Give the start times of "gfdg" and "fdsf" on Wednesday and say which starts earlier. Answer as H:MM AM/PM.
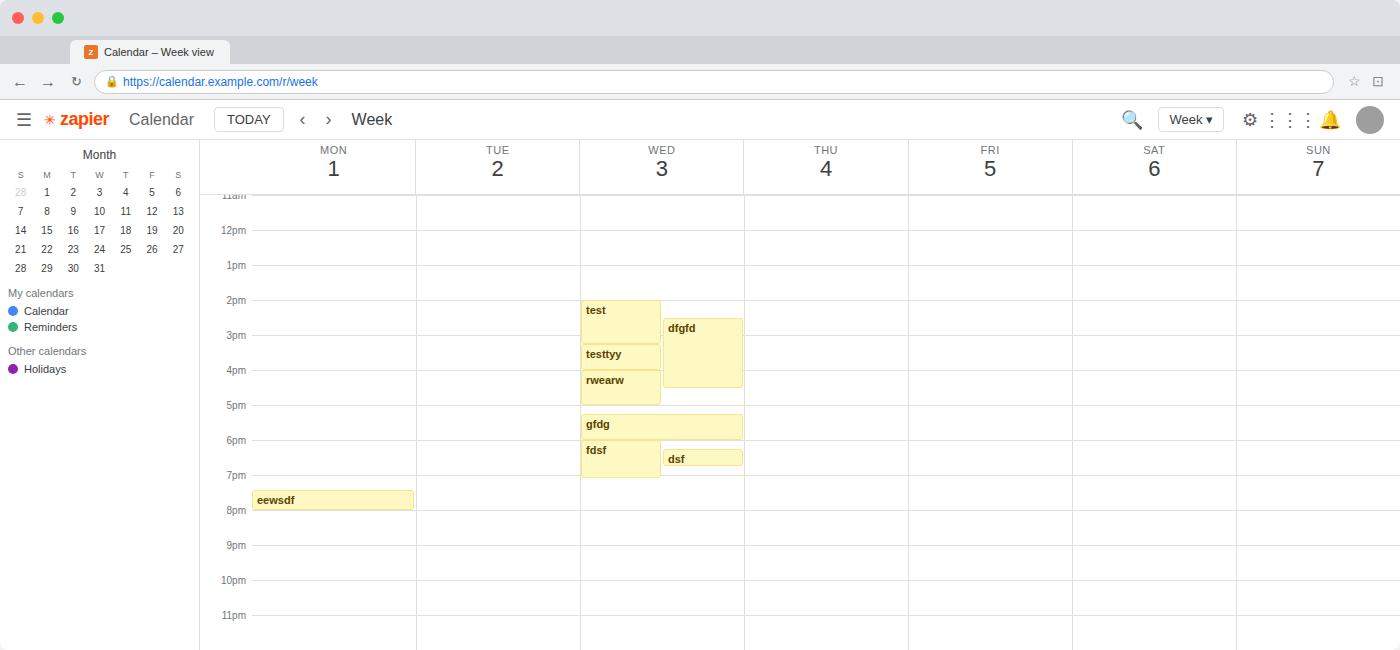
"gfdg" 5:15 PM; "fdsf" 6:00 PM.